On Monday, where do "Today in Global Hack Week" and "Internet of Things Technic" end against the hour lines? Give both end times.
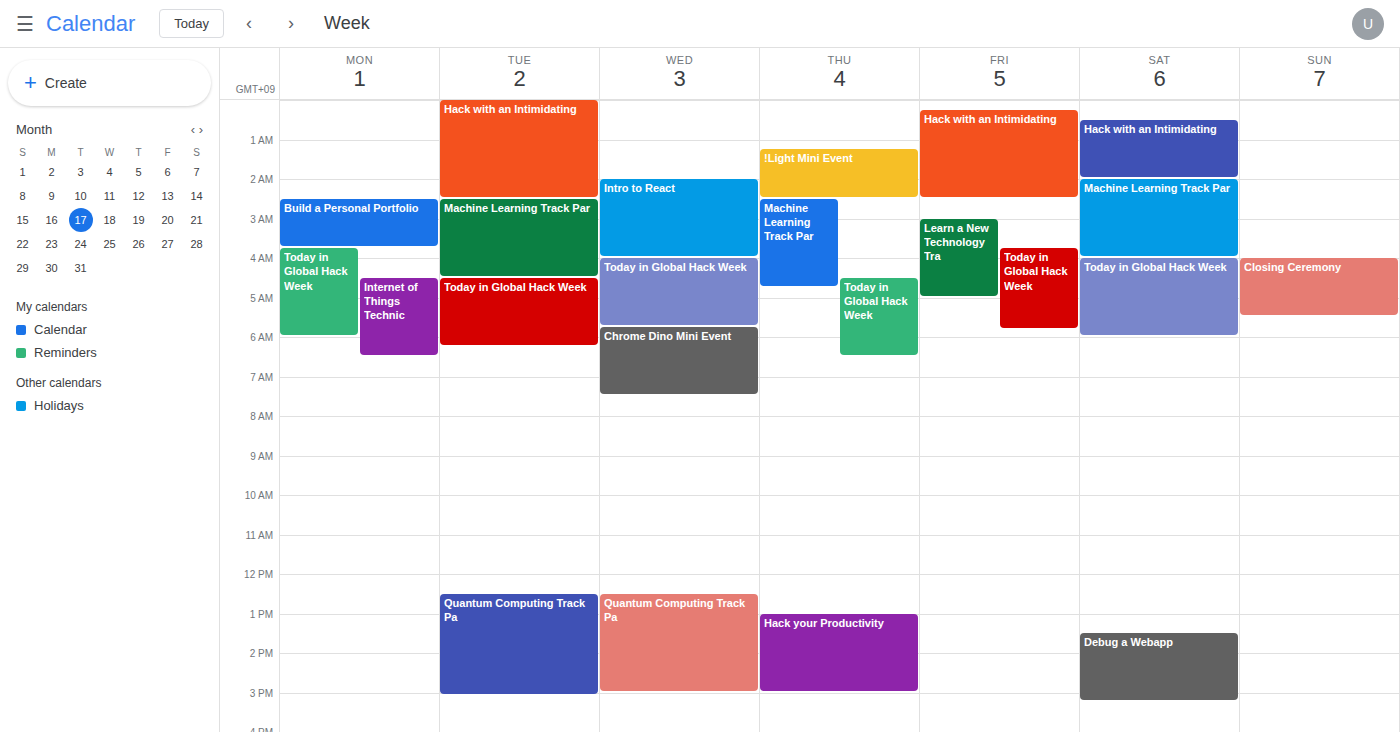
"Today in Global Hack Week": 06:00, exactly on the 06:00 line. "Internet of Things Technic": 06:30, halfway between the 06:00 and 07:00 lines.